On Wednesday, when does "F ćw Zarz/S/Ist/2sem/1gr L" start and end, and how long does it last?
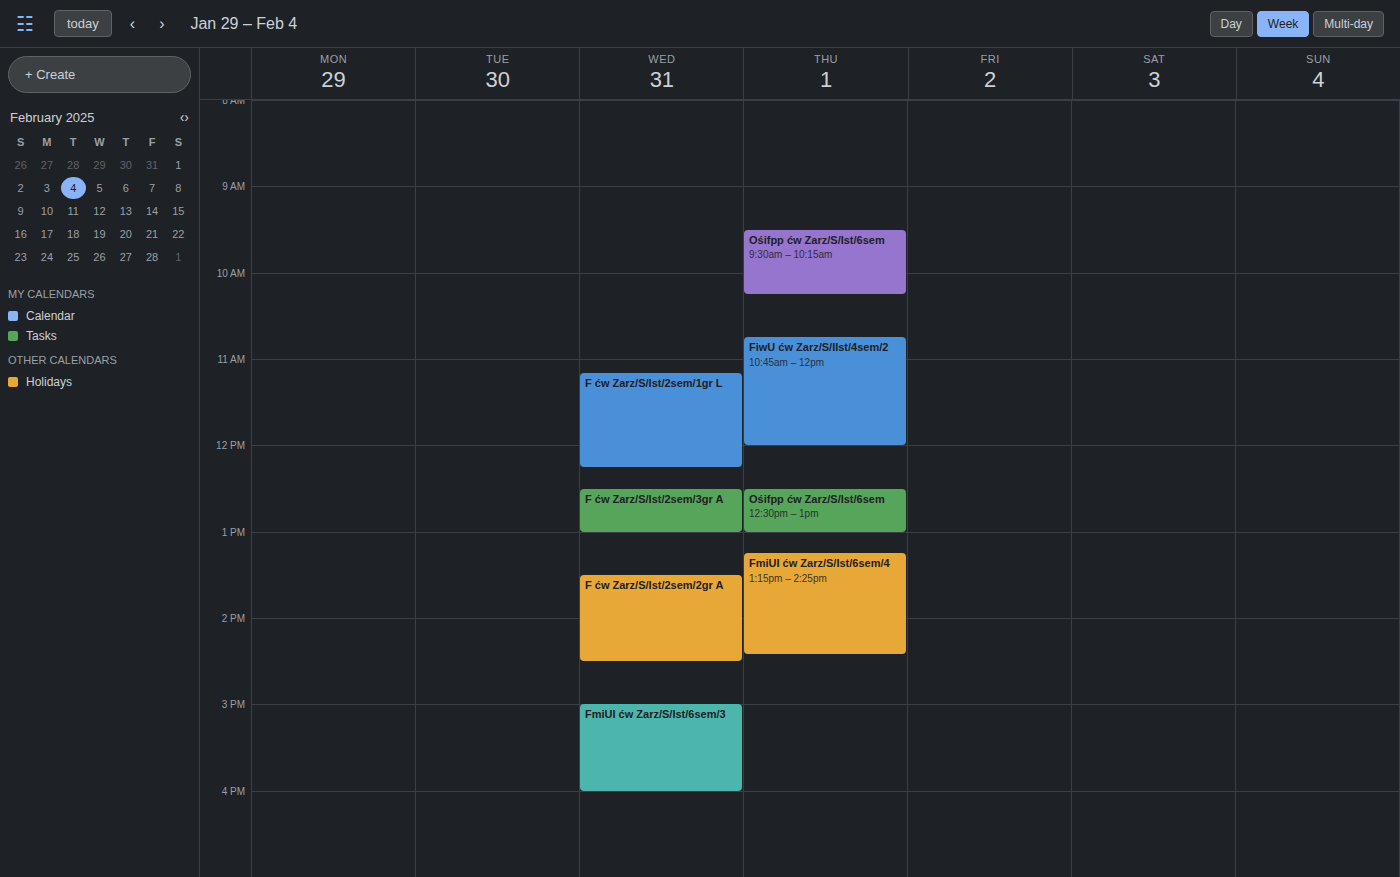
11:10 AM to 12:15 PM, 1 hour 5 minutes